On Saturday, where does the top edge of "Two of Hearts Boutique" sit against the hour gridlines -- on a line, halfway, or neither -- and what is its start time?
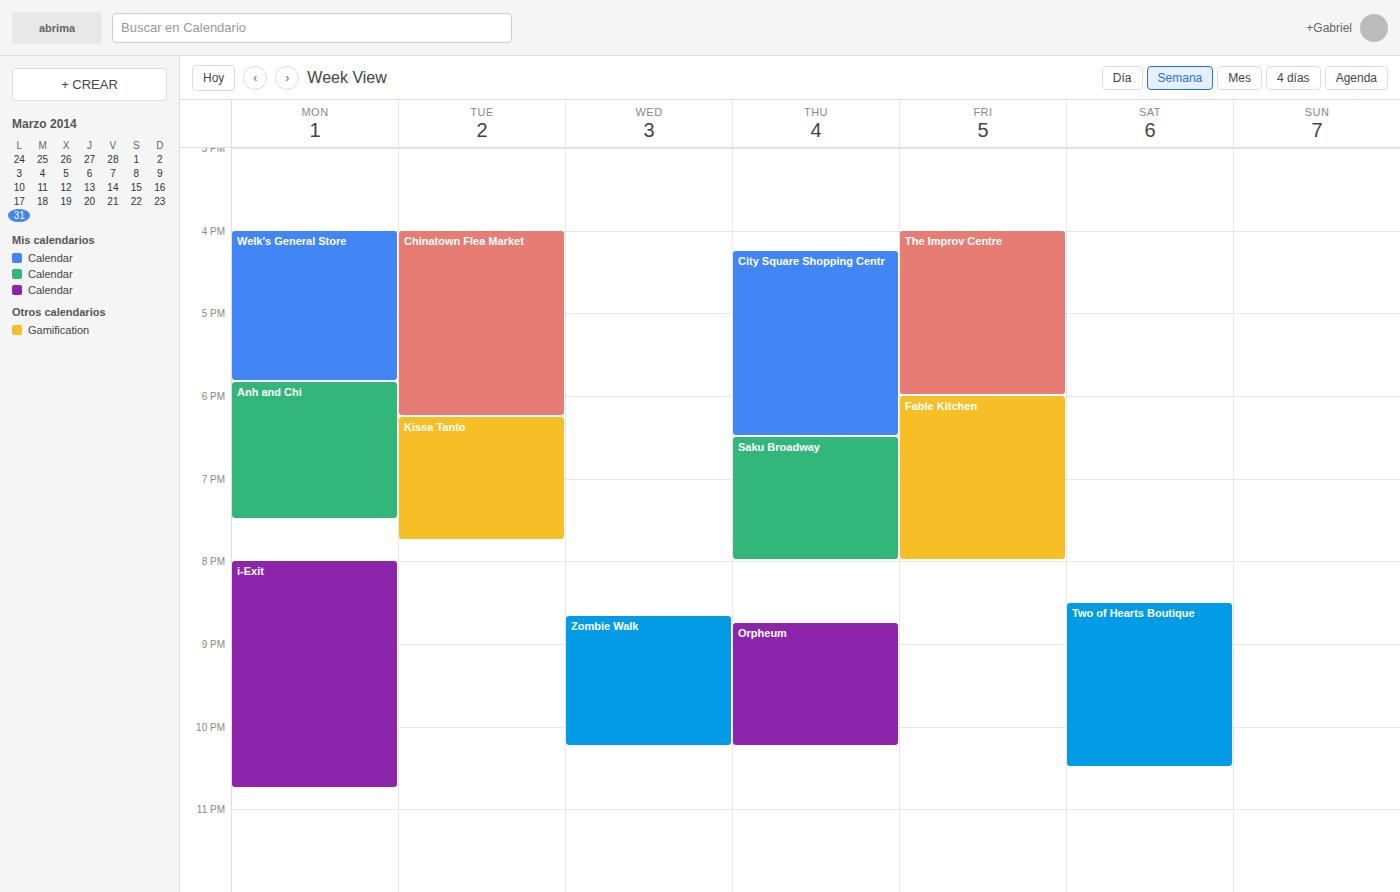
8:30 PM -- halfway between the 8 PM and 9 PM lines.